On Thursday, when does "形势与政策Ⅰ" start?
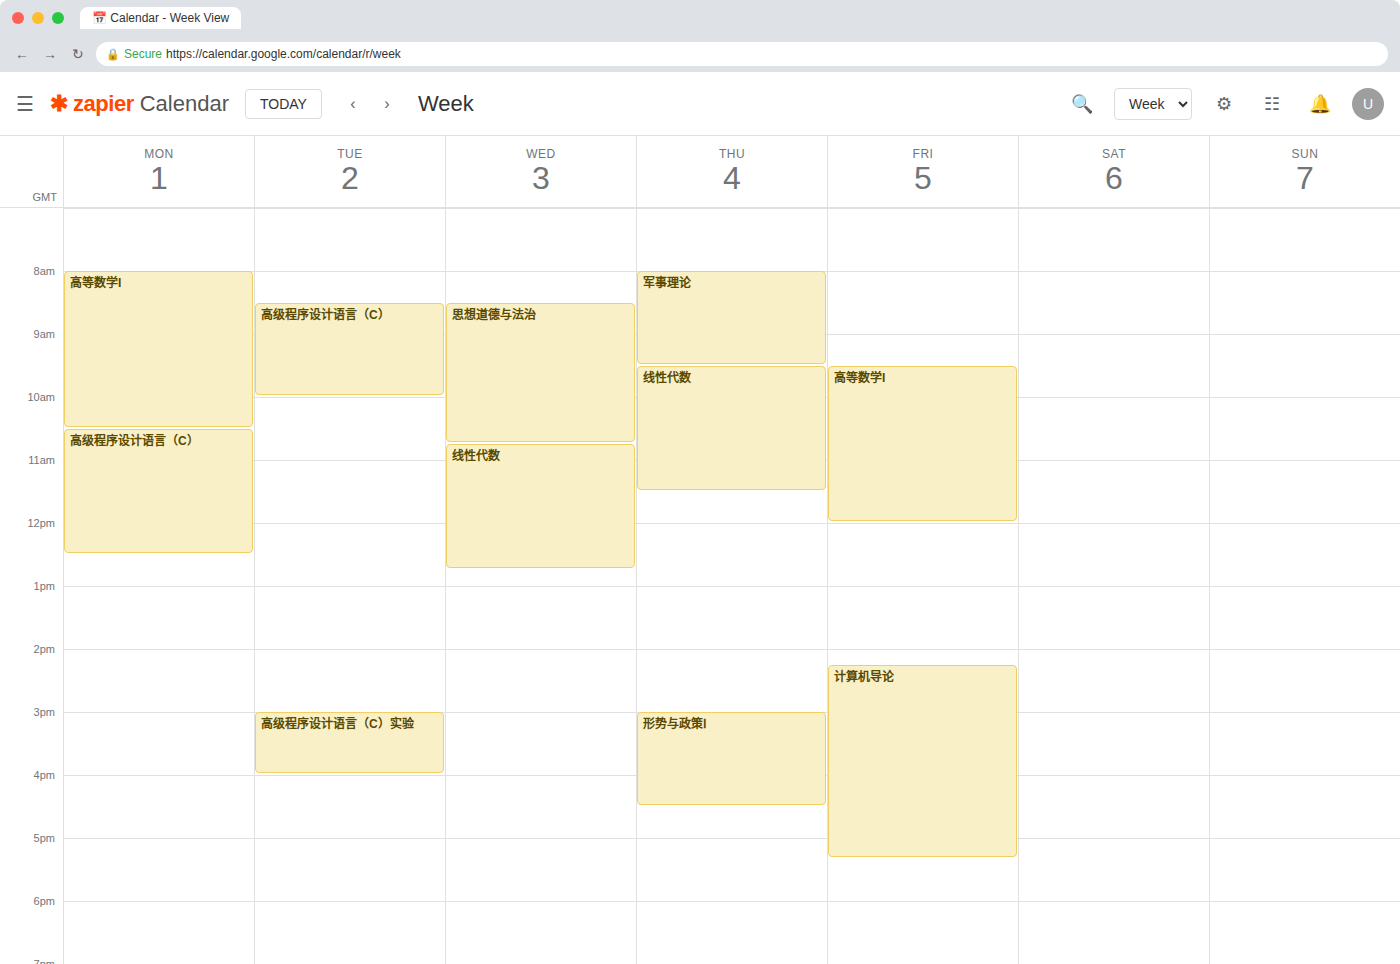
3:00 PM